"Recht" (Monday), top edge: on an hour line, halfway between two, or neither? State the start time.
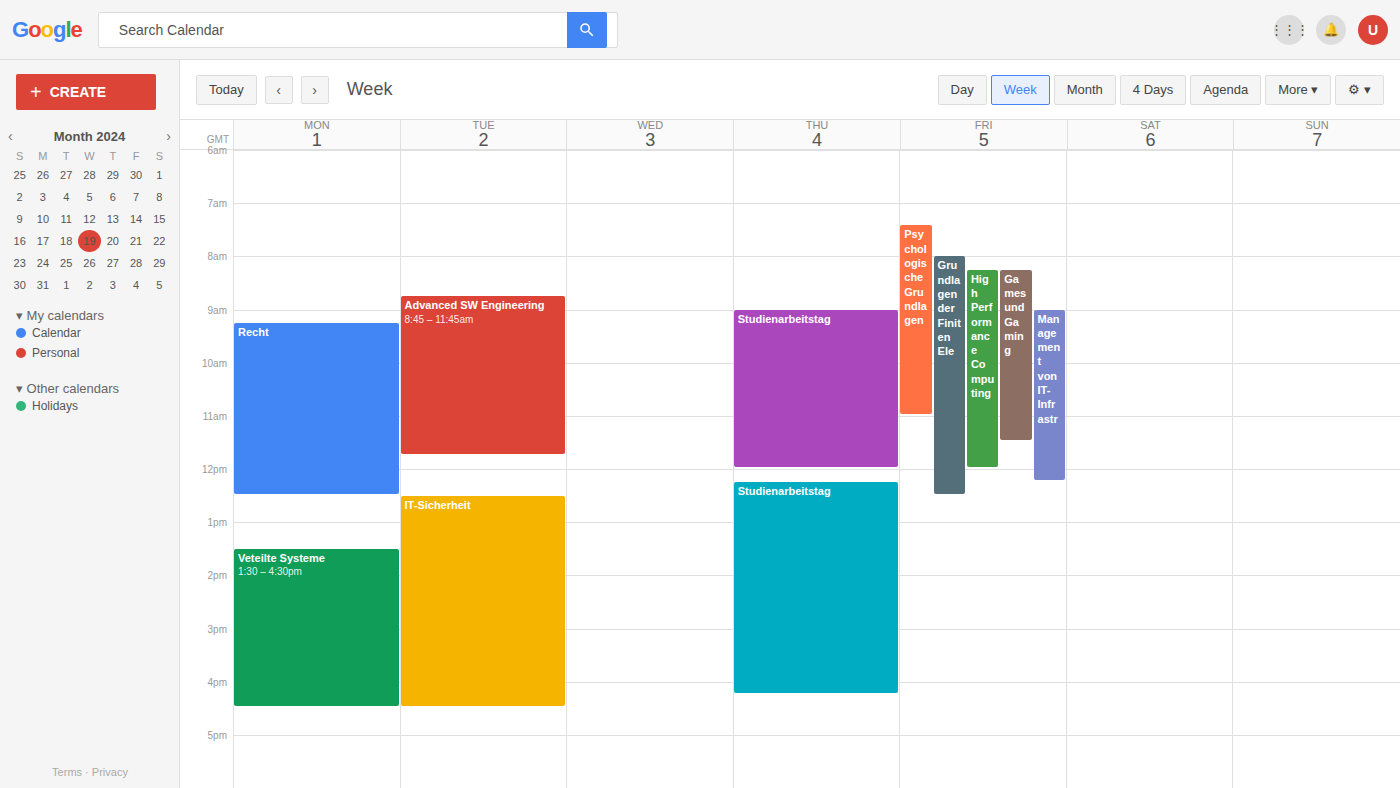
9:15 AM -- neither: a quarter of the way from the 9 AM line to the 10 AM line.